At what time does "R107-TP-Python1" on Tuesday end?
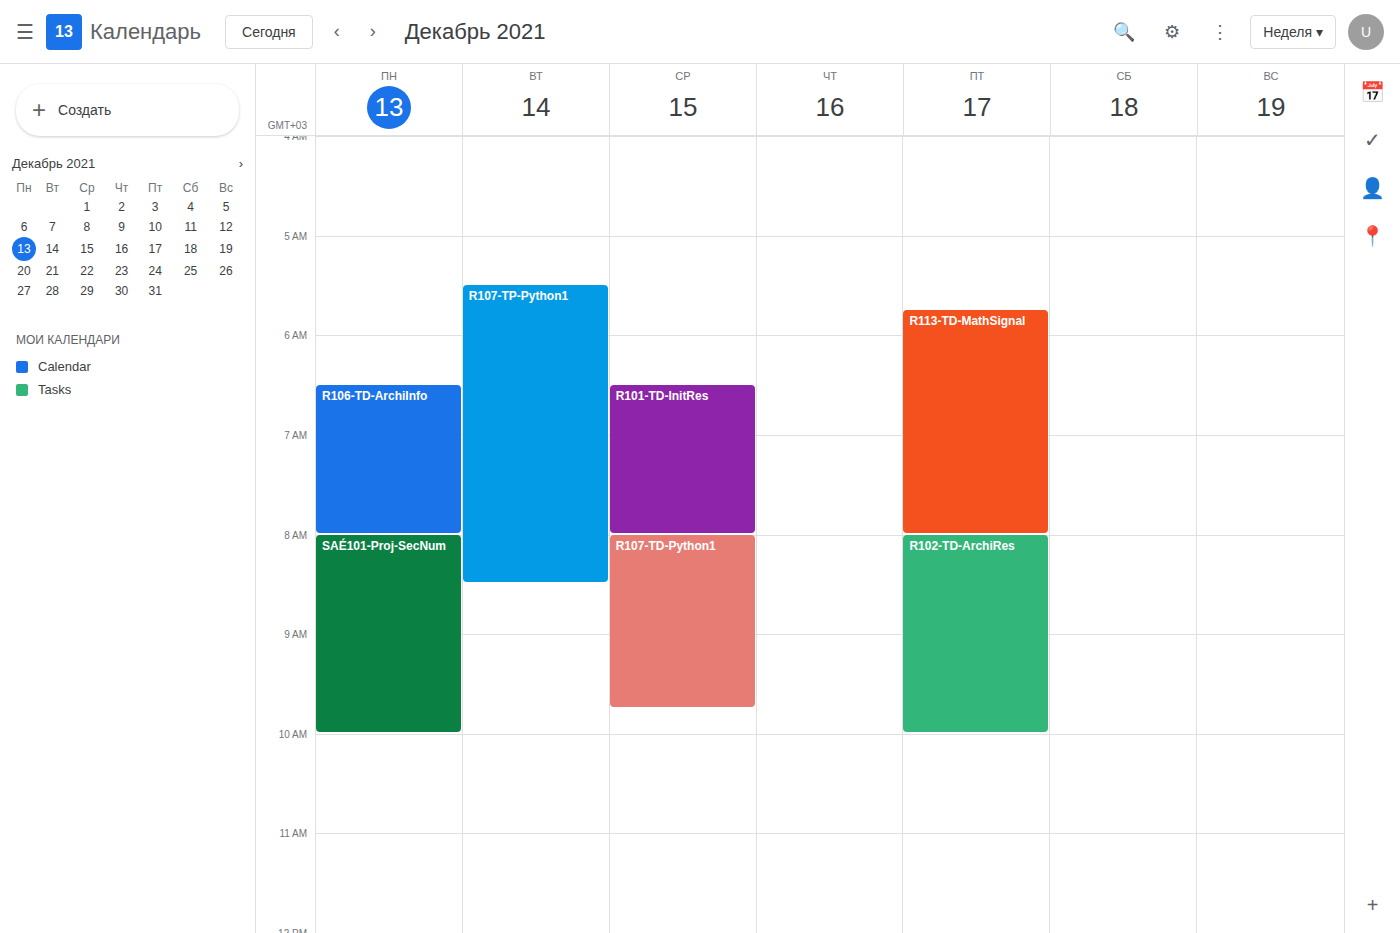
8:30 AM